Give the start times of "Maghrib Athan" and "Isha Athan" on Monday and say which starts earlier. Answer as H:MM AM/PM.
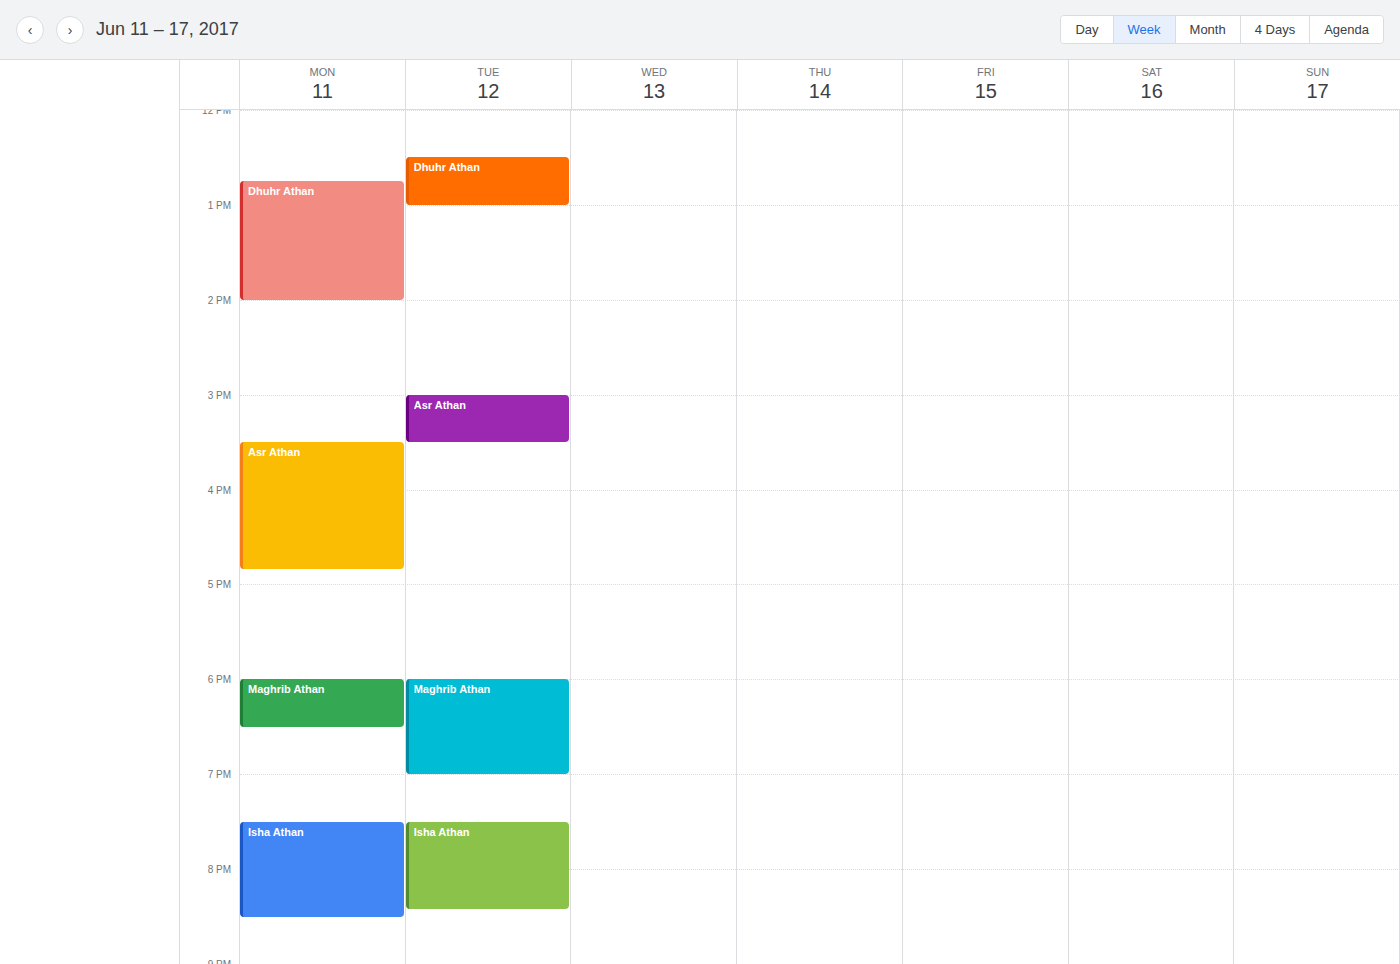
"Maghrib Athan" 6:00 PM; "Isha Athan" 7:30 PM.